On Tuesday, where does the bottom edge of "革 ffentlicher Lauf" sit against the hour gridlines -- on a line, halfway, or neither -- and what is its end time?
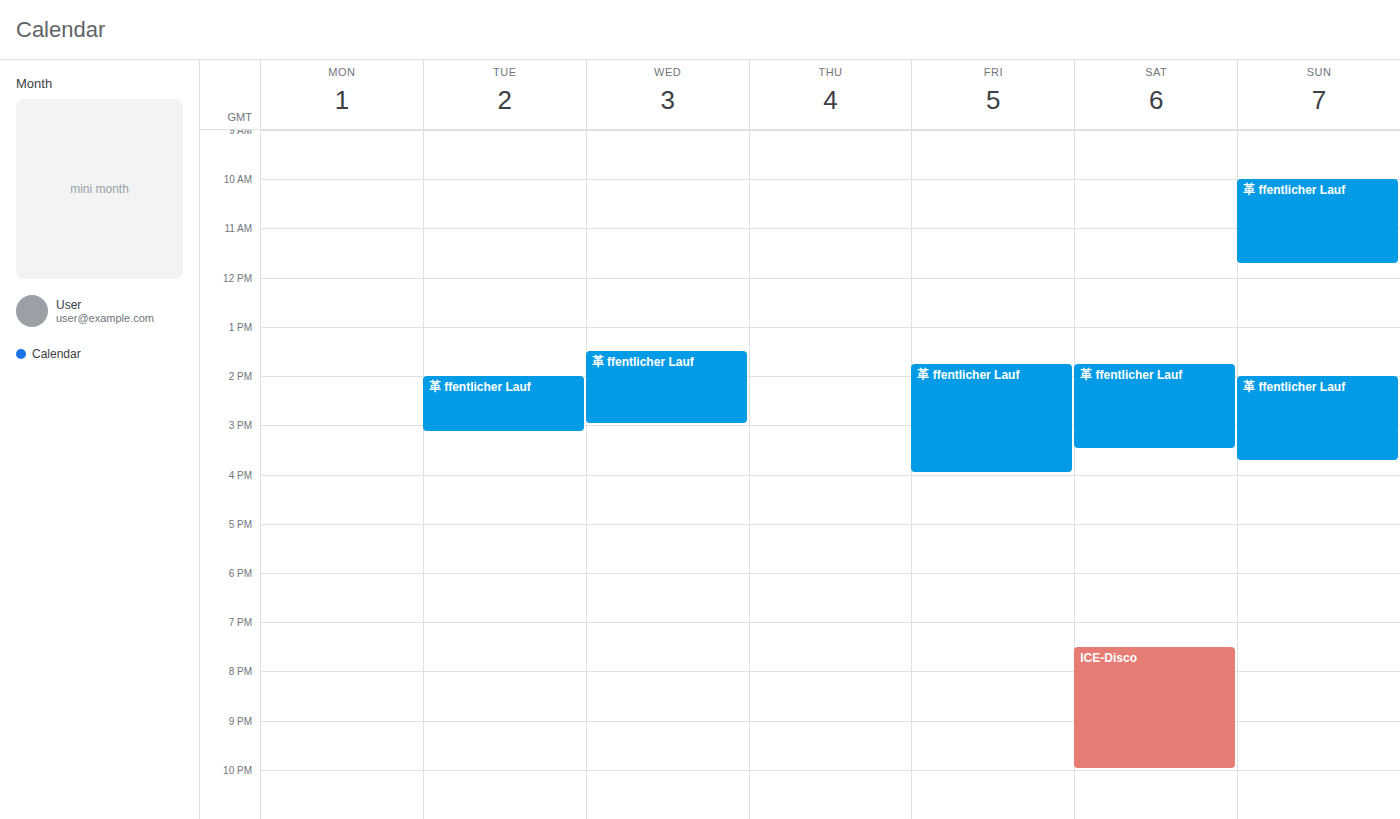
15:10 -- neither: 10 minutes below the 15:00 line and 50 minutes above the 16:00 line.